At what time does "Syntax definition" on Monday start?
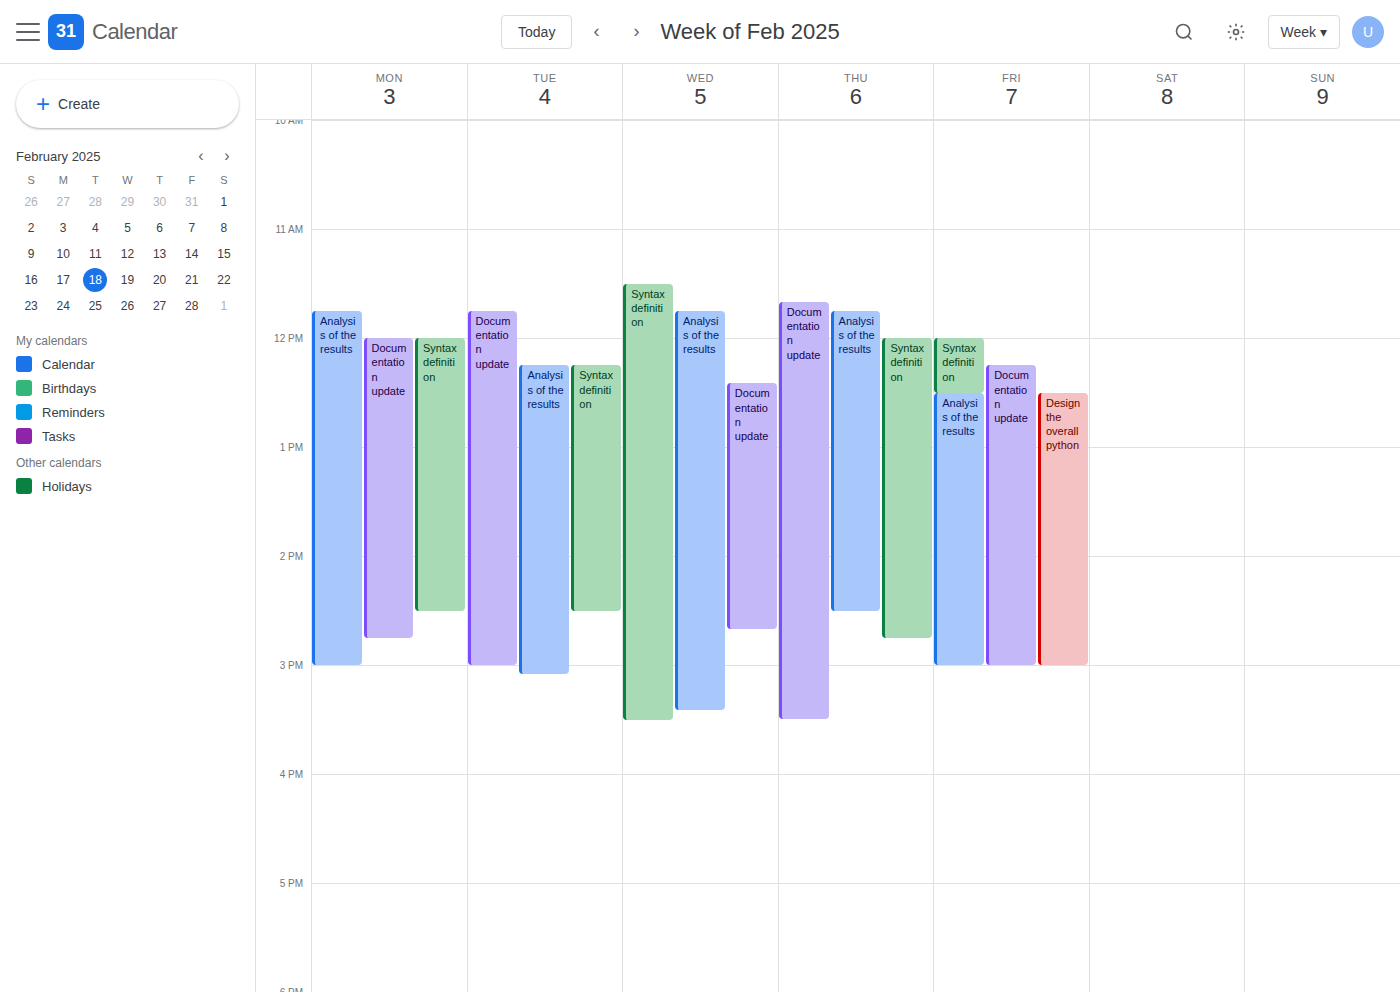
12:00 PM